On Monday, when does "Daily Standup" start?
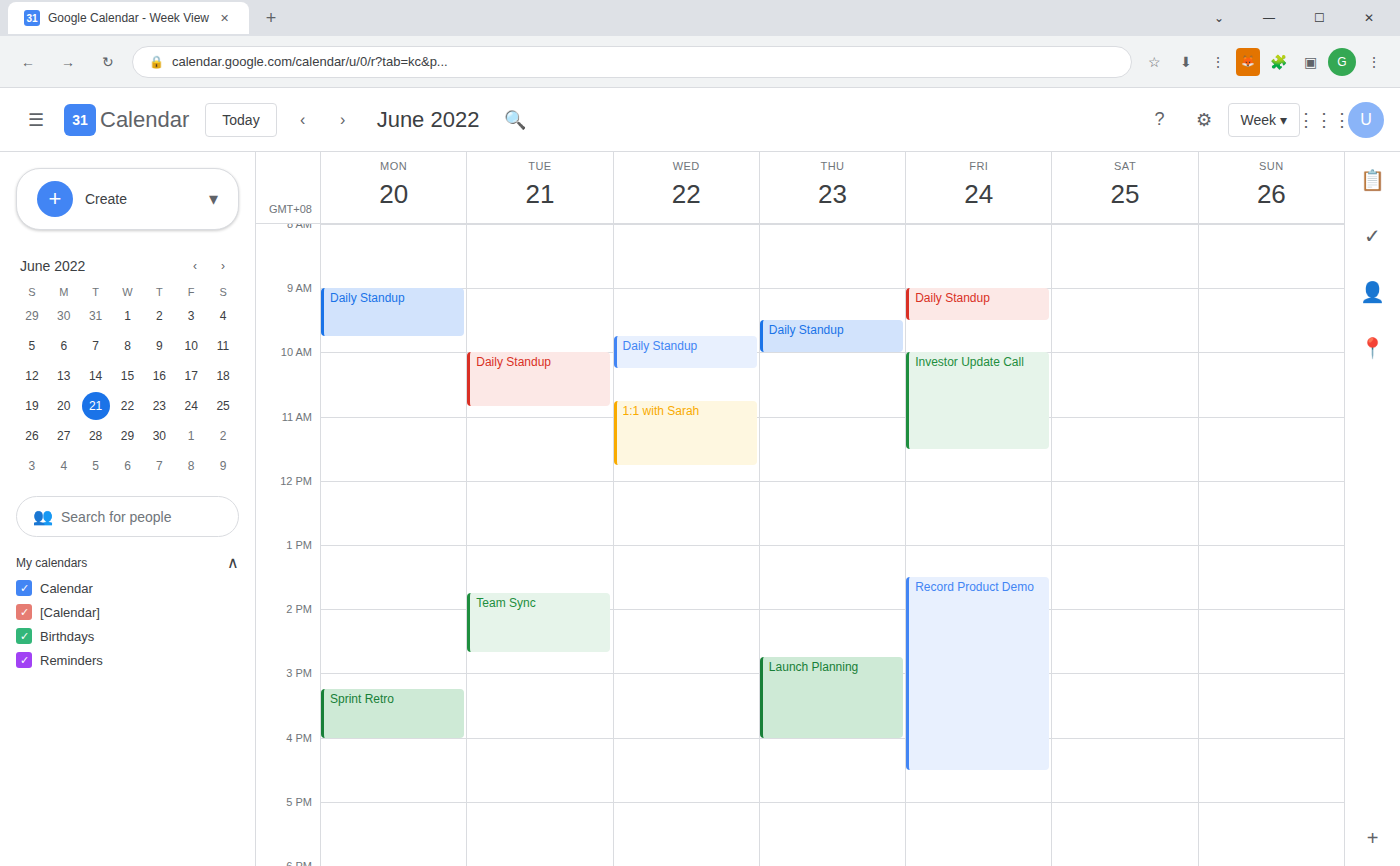
9:00 AM